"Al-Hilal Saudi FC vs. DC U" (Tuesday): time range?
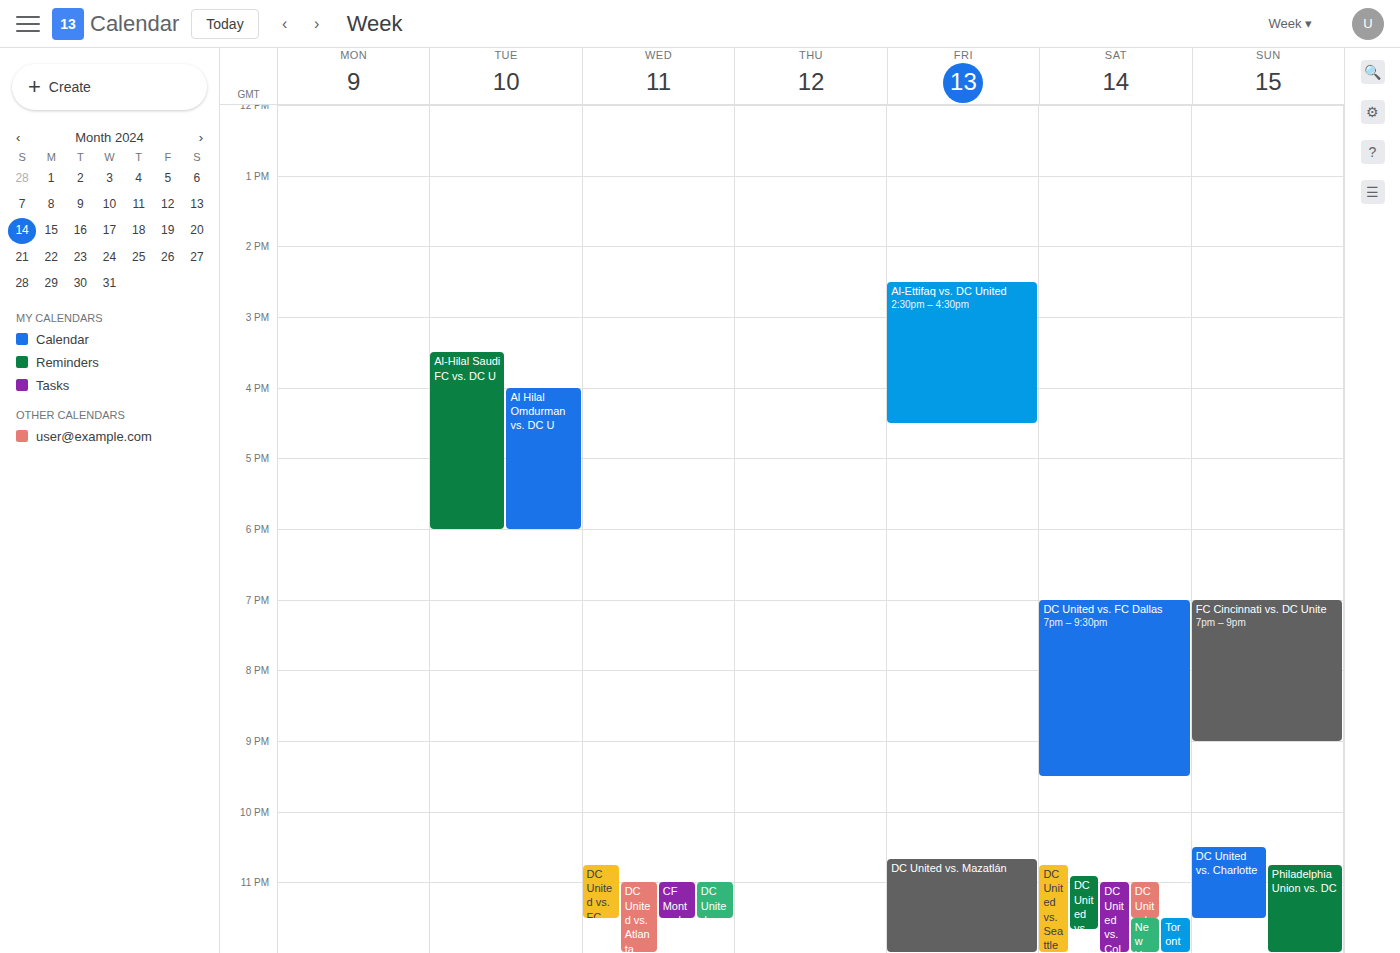
15:30 to 18:00